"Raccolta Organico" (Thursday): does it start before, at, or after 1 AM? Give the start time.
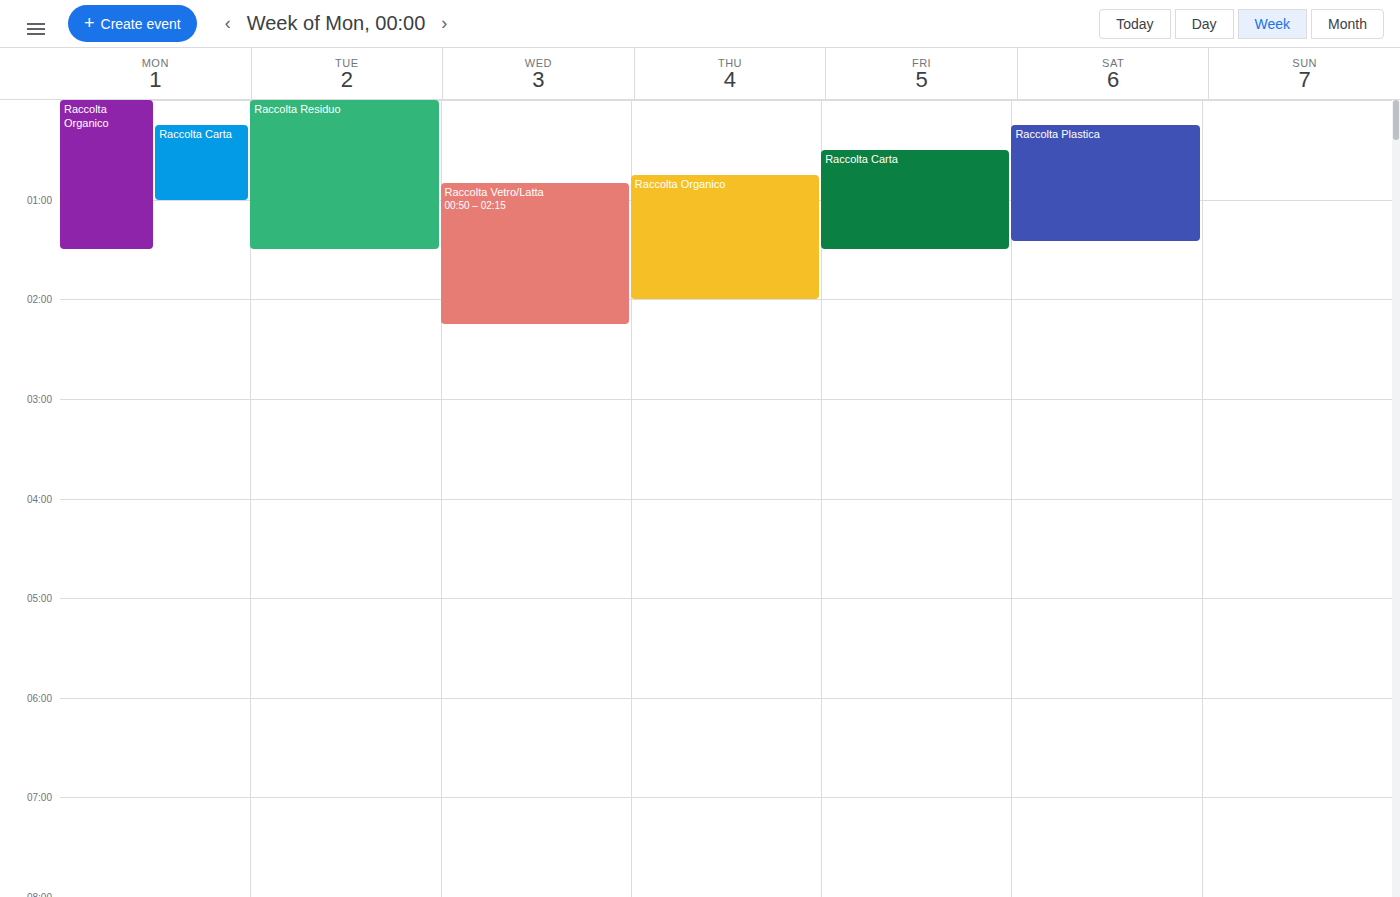
12:45 AM -- before 1 AM, 15 minutes above the 1 AM line.